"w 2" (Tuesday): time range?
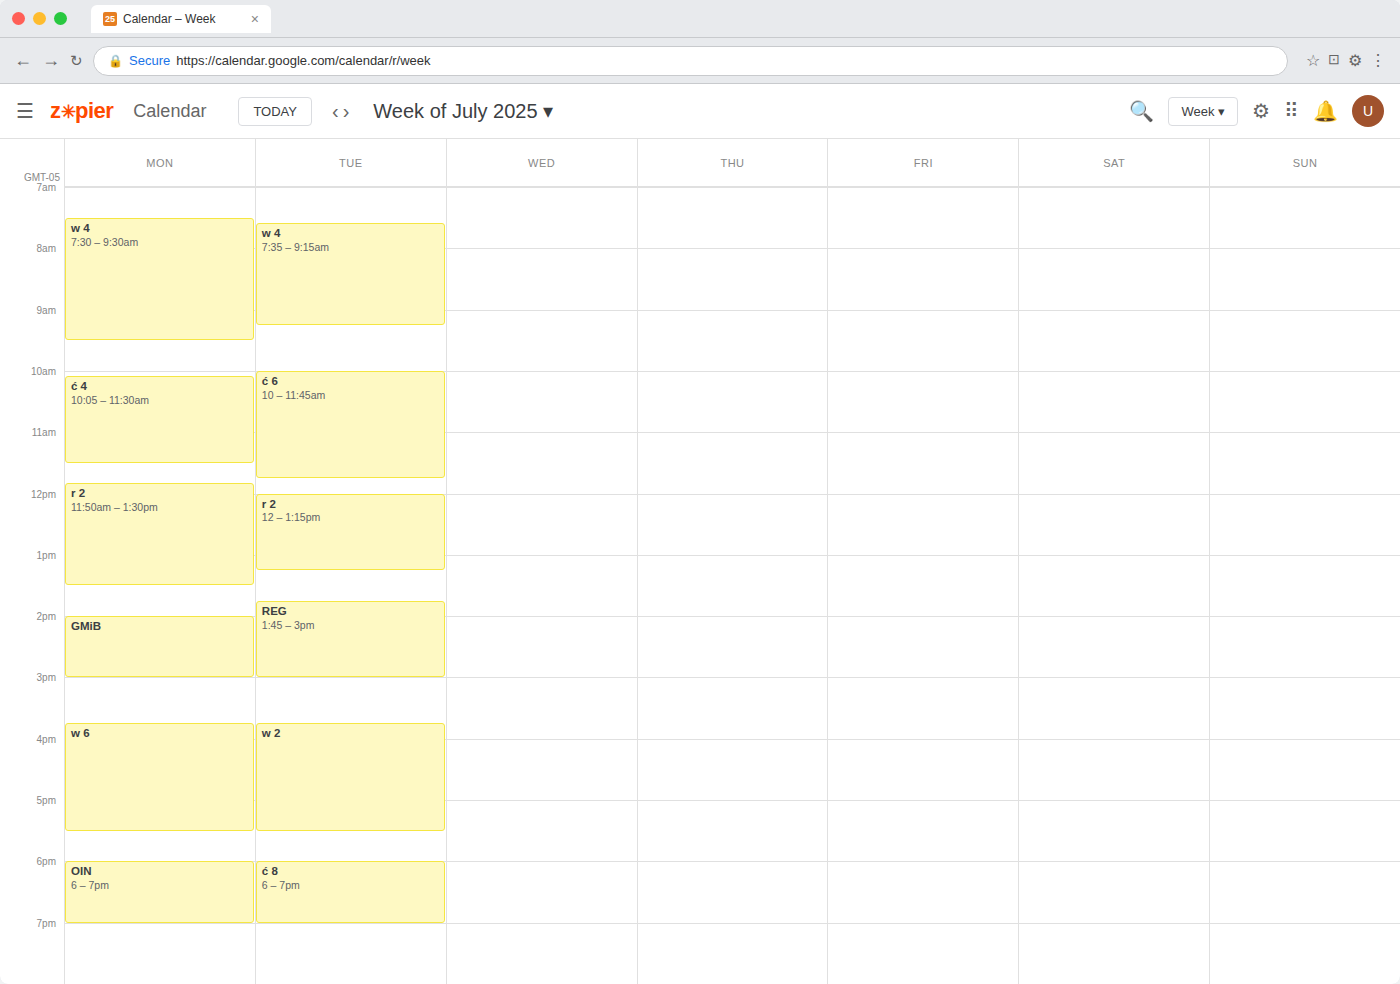
15:45 to 17:30